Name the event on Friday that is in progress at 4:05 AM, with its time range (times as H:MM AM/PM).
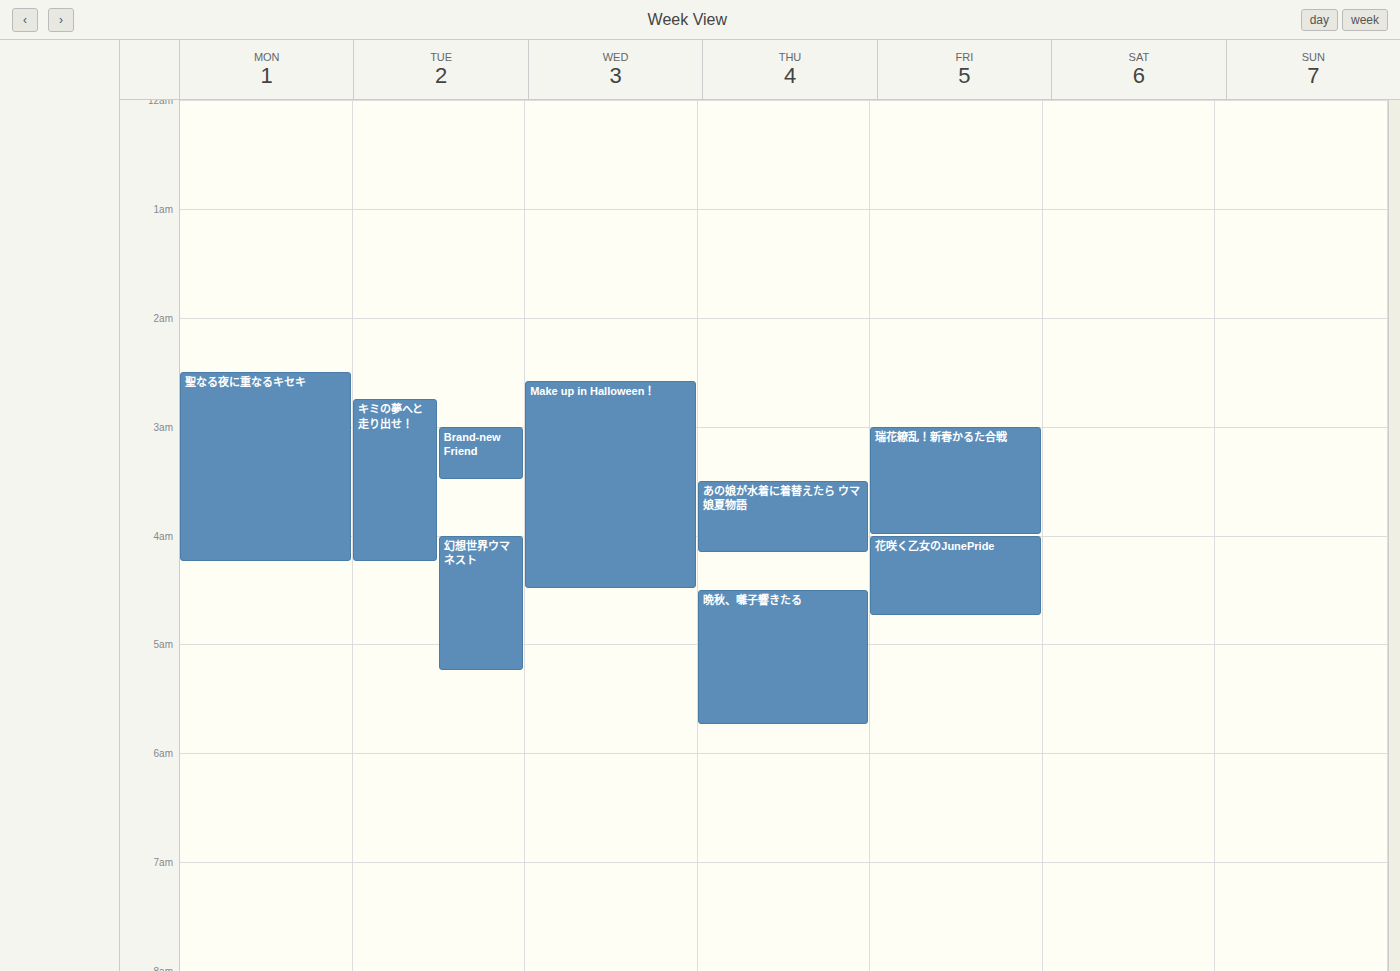
"花咲く乙女のJunePride", 4:00 AM to 4:45 AM